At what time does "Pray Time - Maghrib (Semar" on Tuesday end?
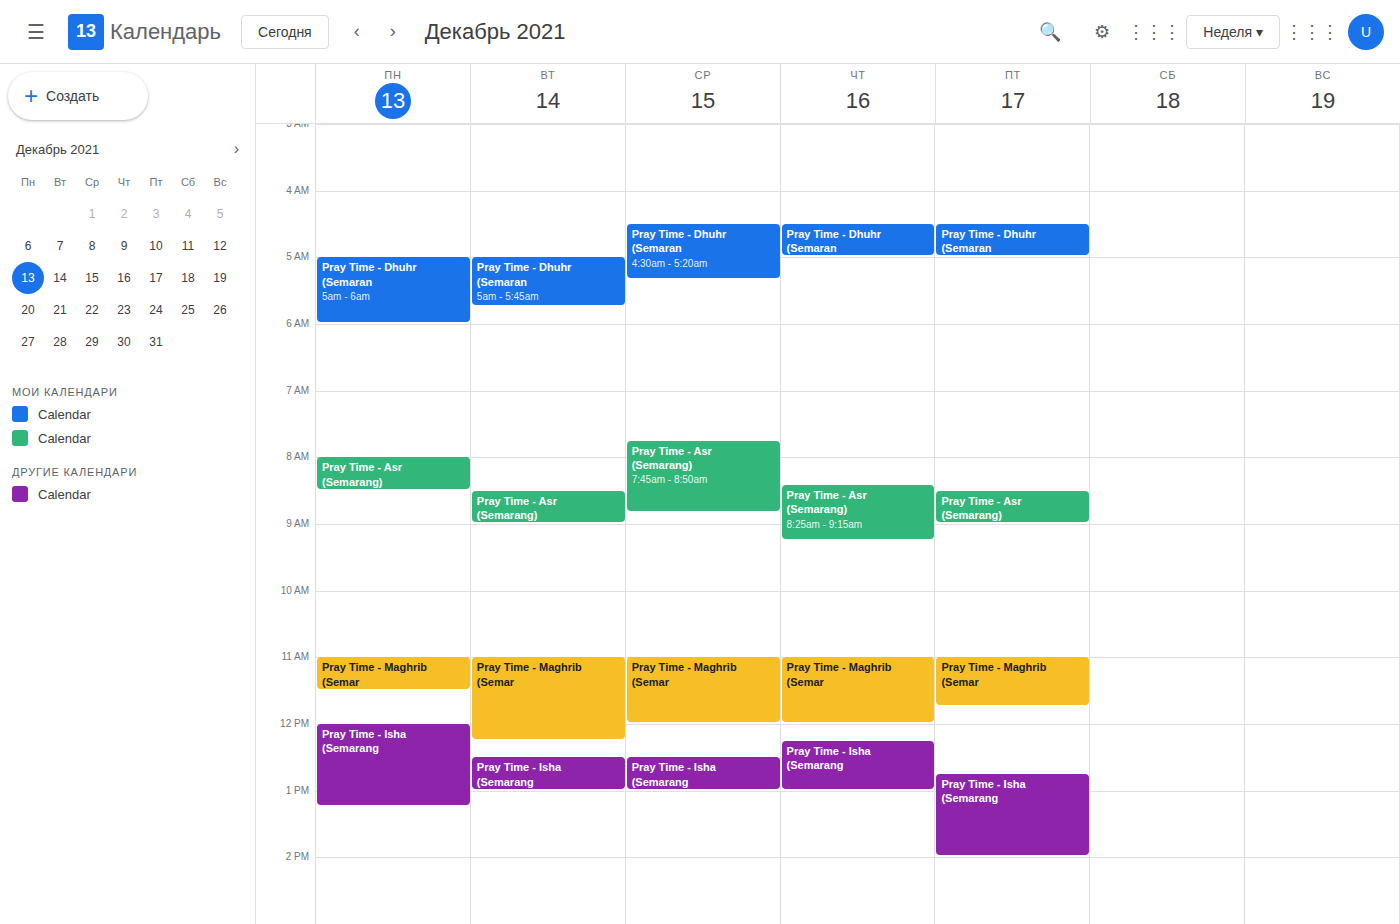
12:15 PM